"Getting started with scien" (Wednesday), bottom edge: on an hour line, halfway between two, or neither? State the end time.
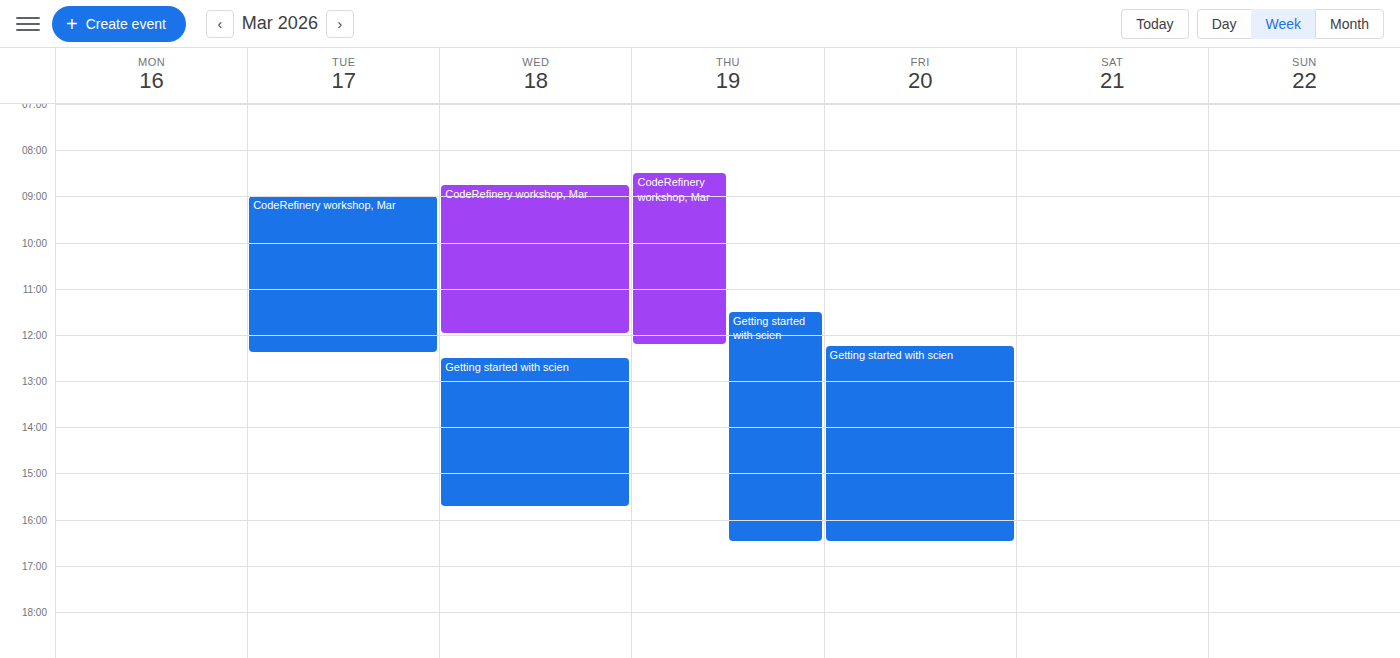
3:45 PM -- neither: three quarters of the way from the 3 PM line to the 4 PM line.